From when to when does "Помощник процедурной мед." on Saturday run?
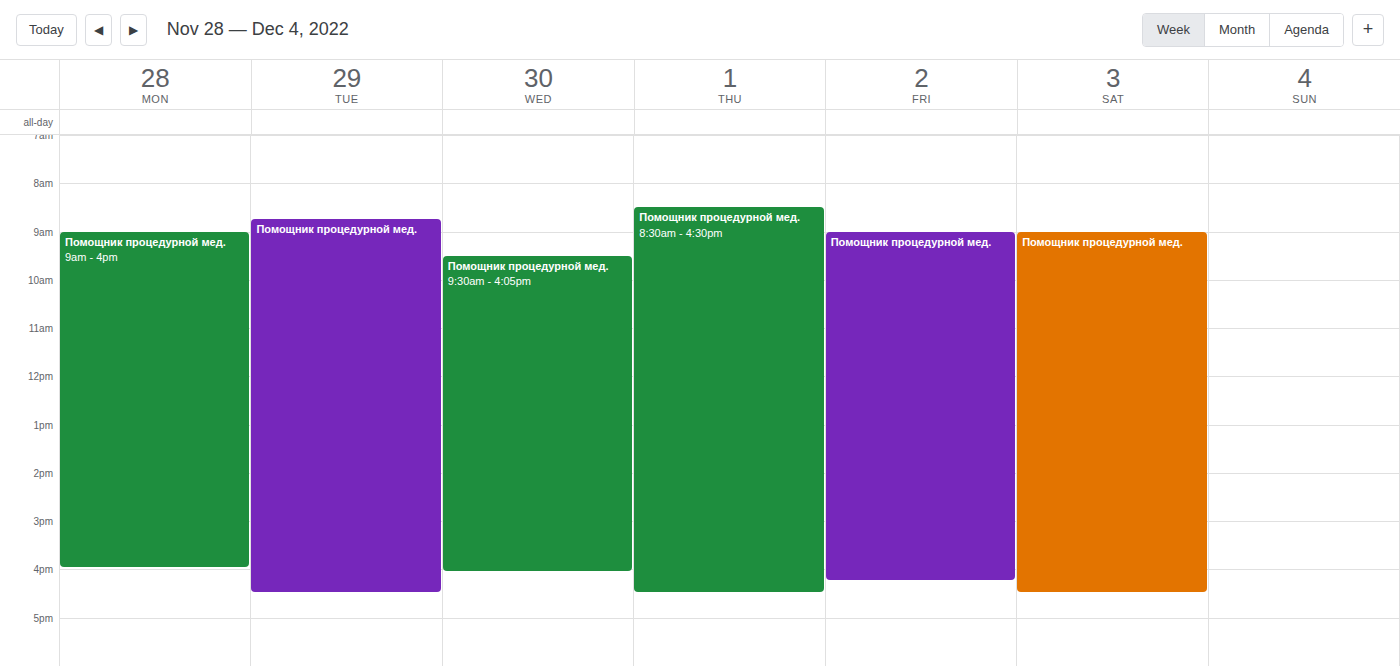
09:00 to 16:30